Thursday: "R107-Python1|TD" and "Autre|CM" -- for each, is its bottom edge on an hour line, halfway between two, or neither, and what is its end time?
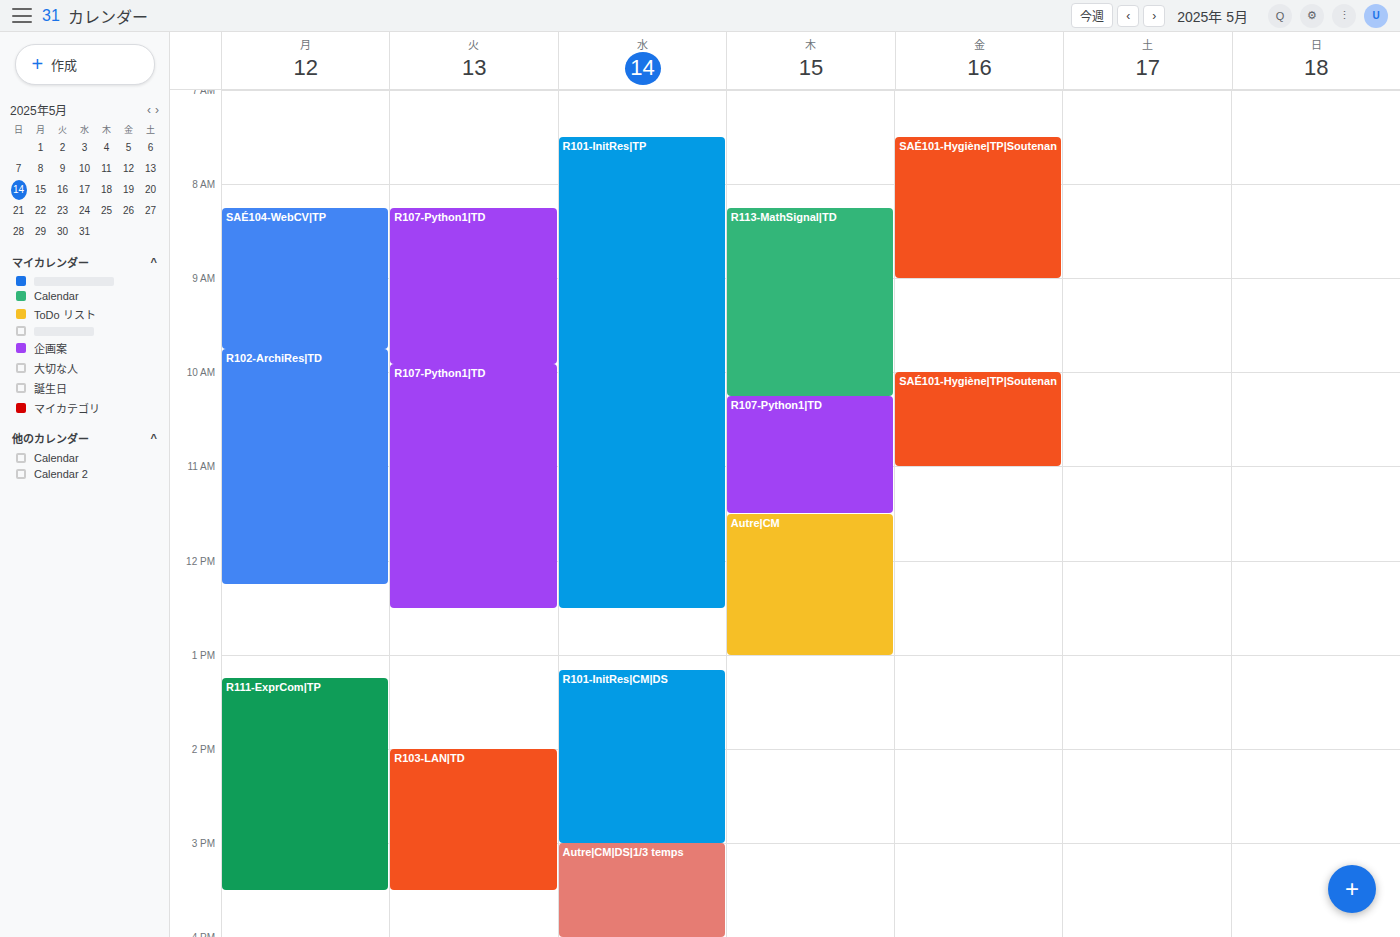
"R107-Python1|TD": 11:30 AM, halfway between the 11 AM and 12 PM lines. "Autre|CM": 1:00 PM, exactly on the 1 PM line.